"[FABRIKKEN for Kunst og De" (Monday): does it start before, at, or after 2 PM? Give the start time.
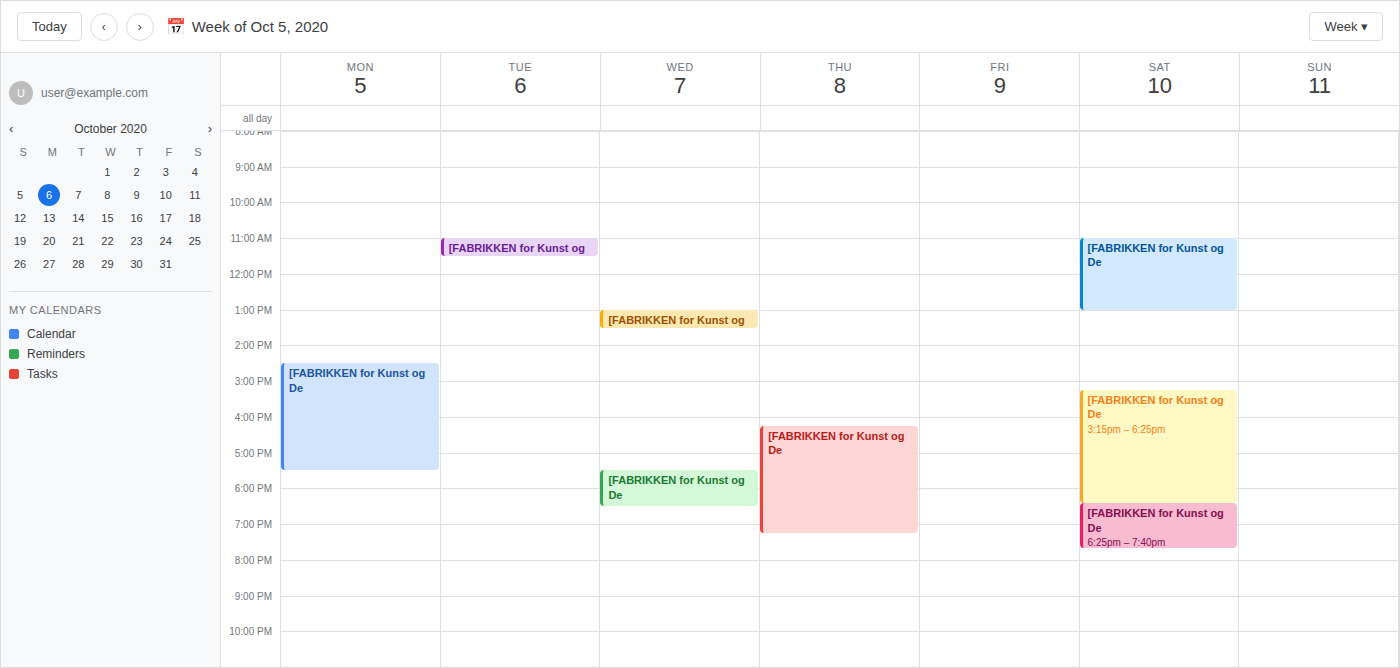
2:30 PM -- after 2 PM, 30 minutes below the 2 PM line.